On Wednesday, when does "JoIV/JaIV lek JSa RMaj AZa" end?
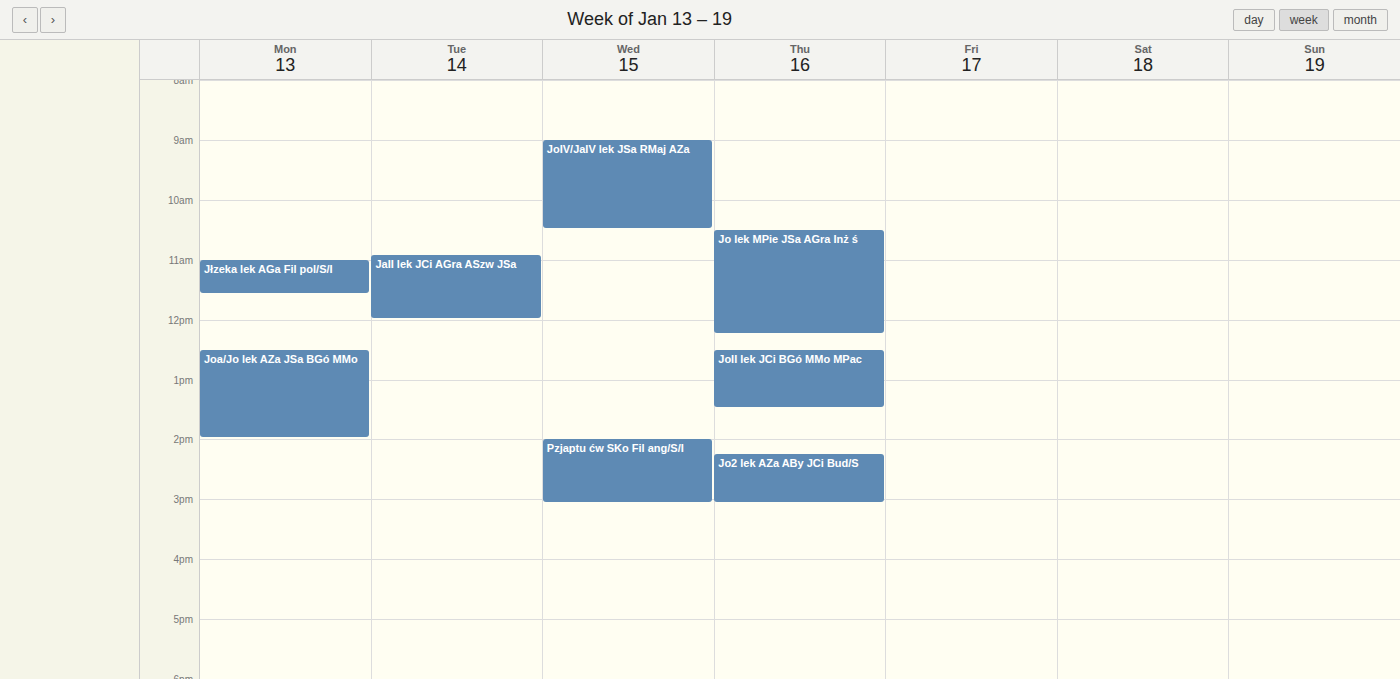
10:30 AM